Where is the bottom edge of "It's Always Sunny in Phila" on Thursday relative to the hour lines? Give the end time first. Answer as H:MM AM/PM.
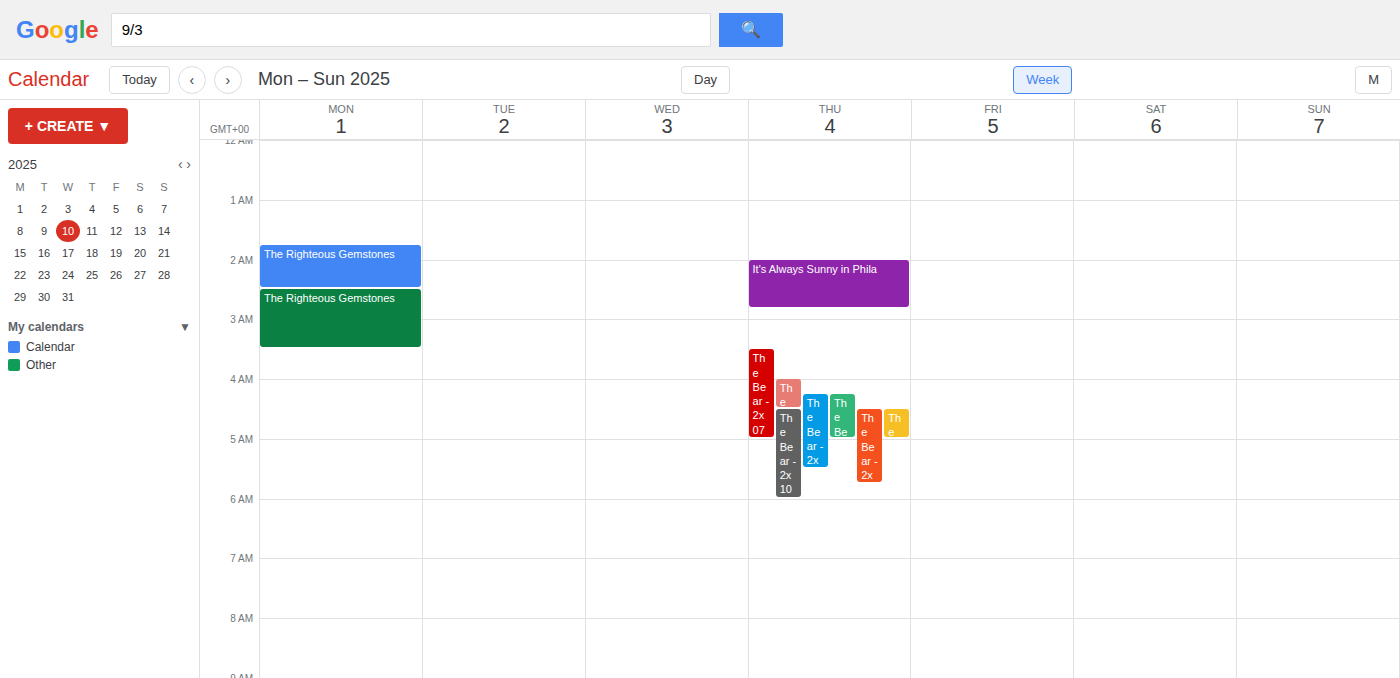
2:50 AM -- neither: 50 minutes below the 2 AM line and 10 minutes above the 3 AM line.